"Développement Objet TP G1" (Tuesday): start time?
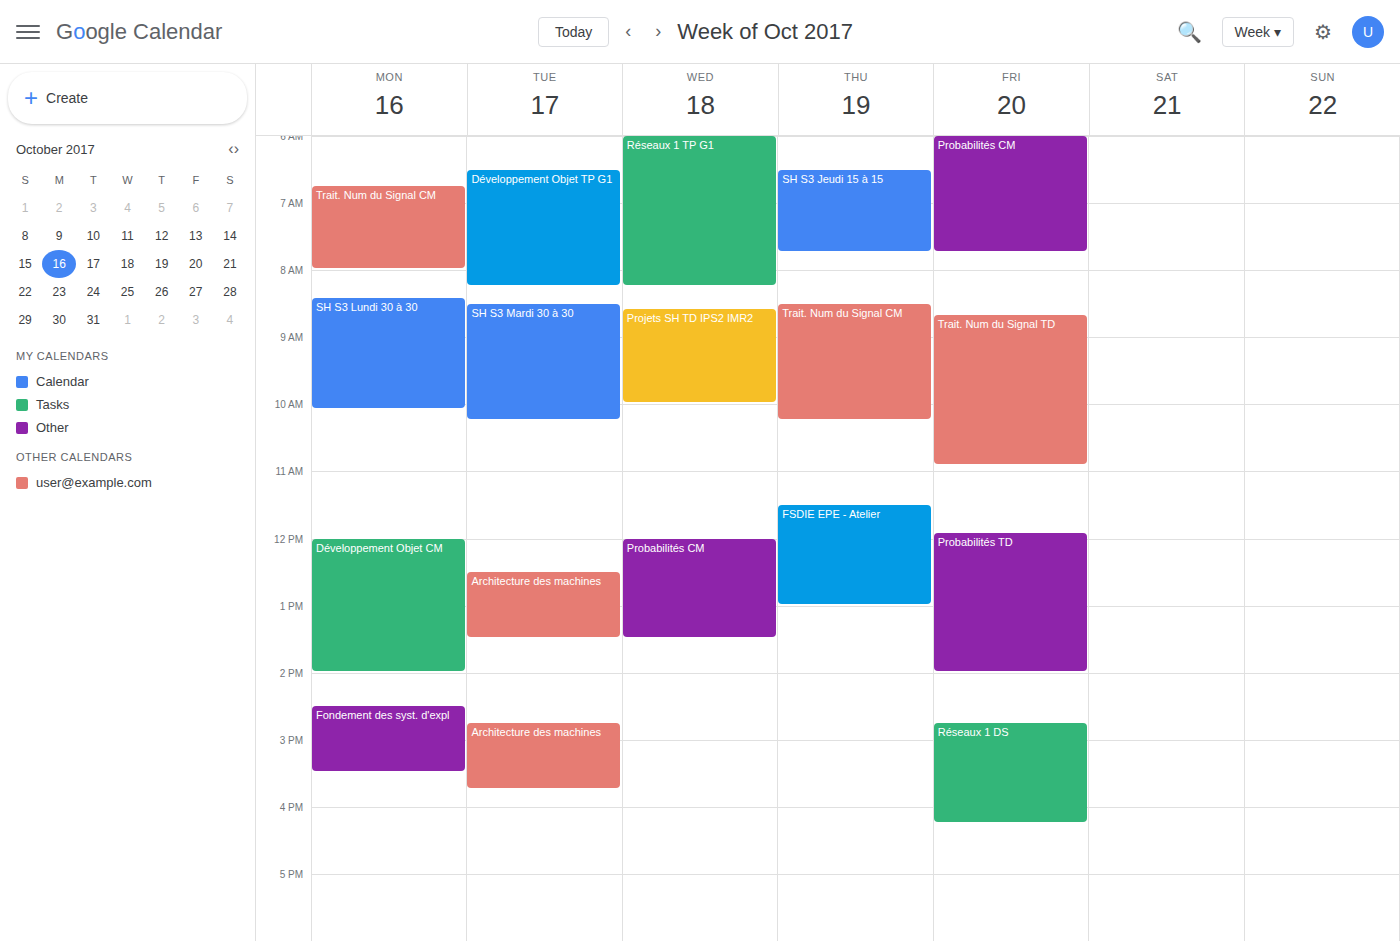
6:30 AM